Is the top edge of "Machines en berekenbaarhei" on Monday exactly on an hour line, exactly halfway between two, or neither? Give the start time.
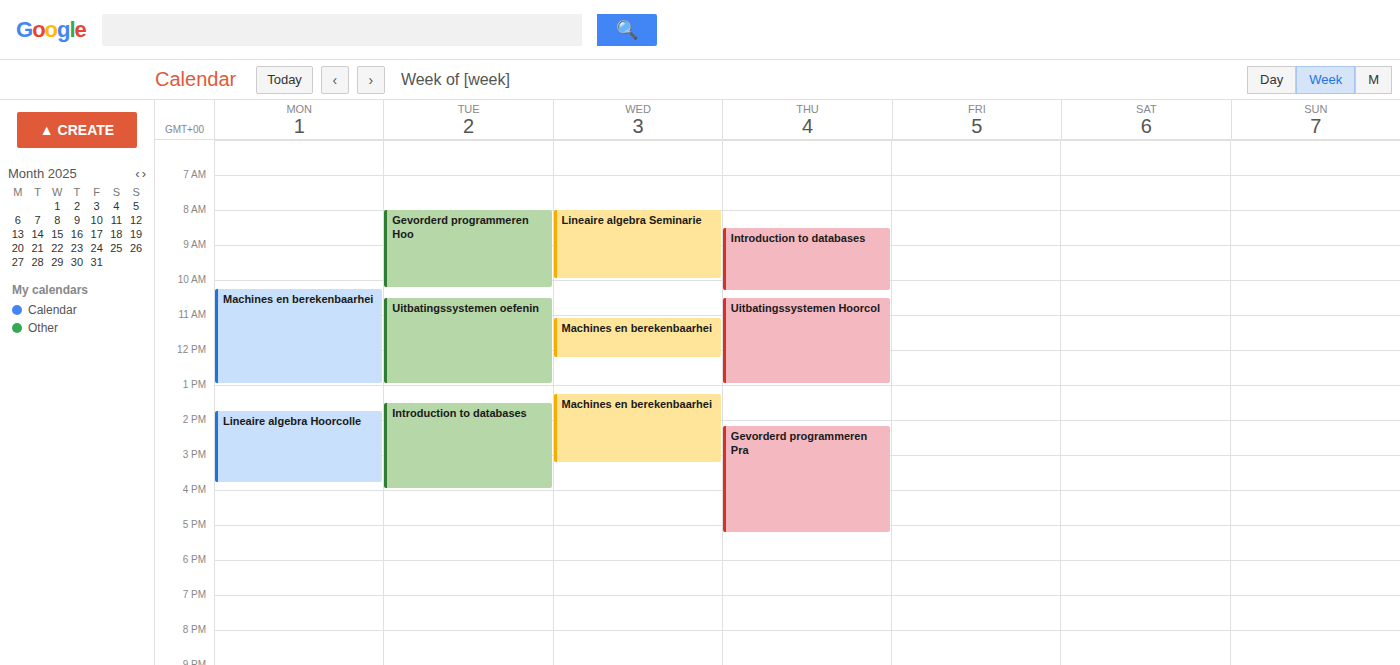
10:15 AM -- neither: a quarter of the way from the 10 AM line to the 11 AM line.